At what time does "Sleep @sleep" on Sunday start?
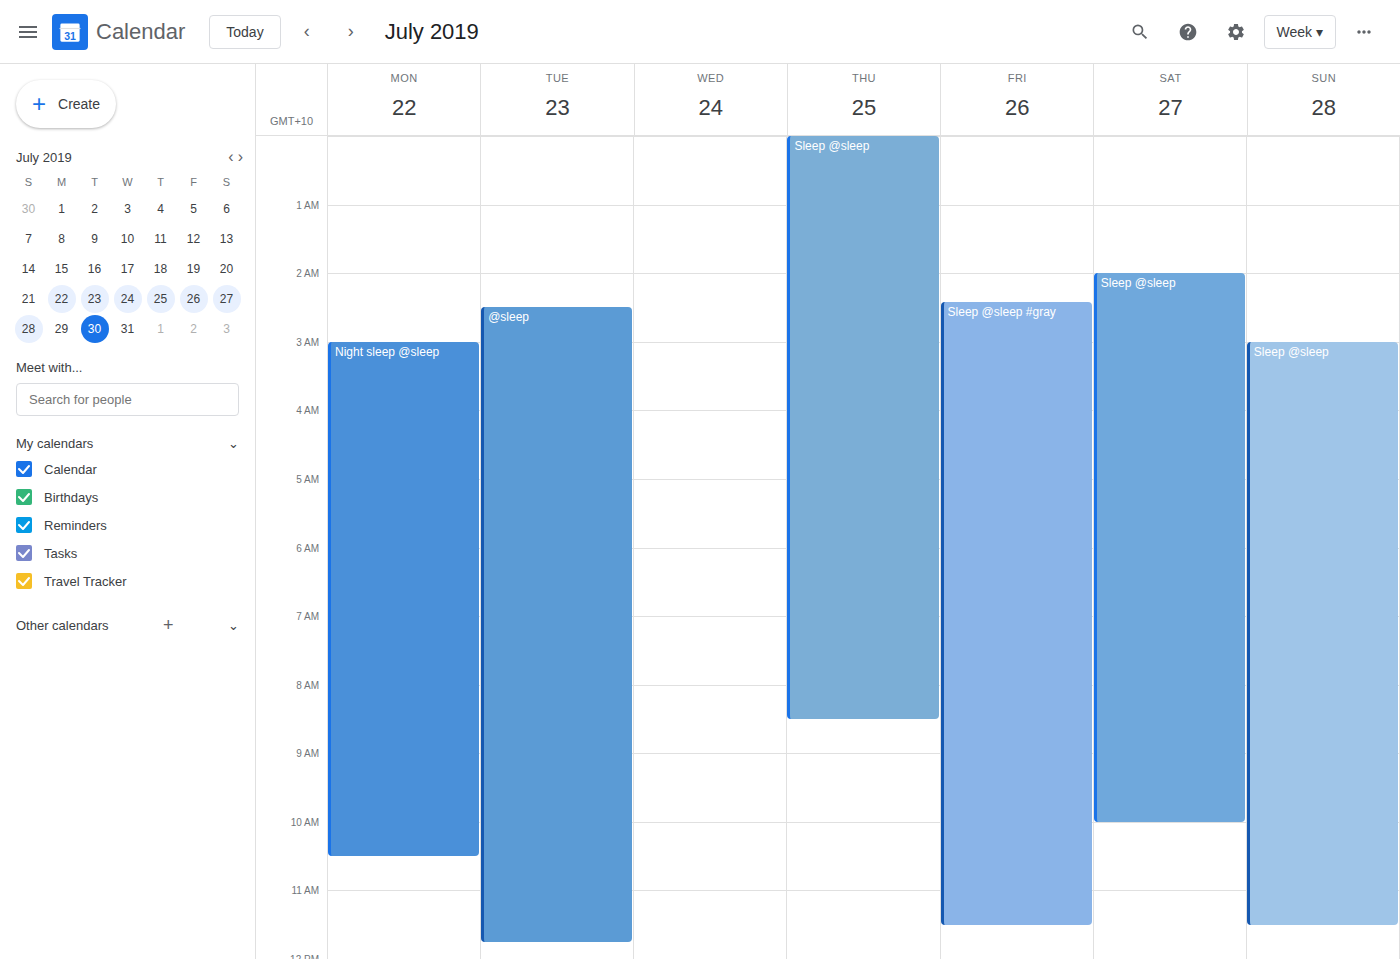
3:00 AM